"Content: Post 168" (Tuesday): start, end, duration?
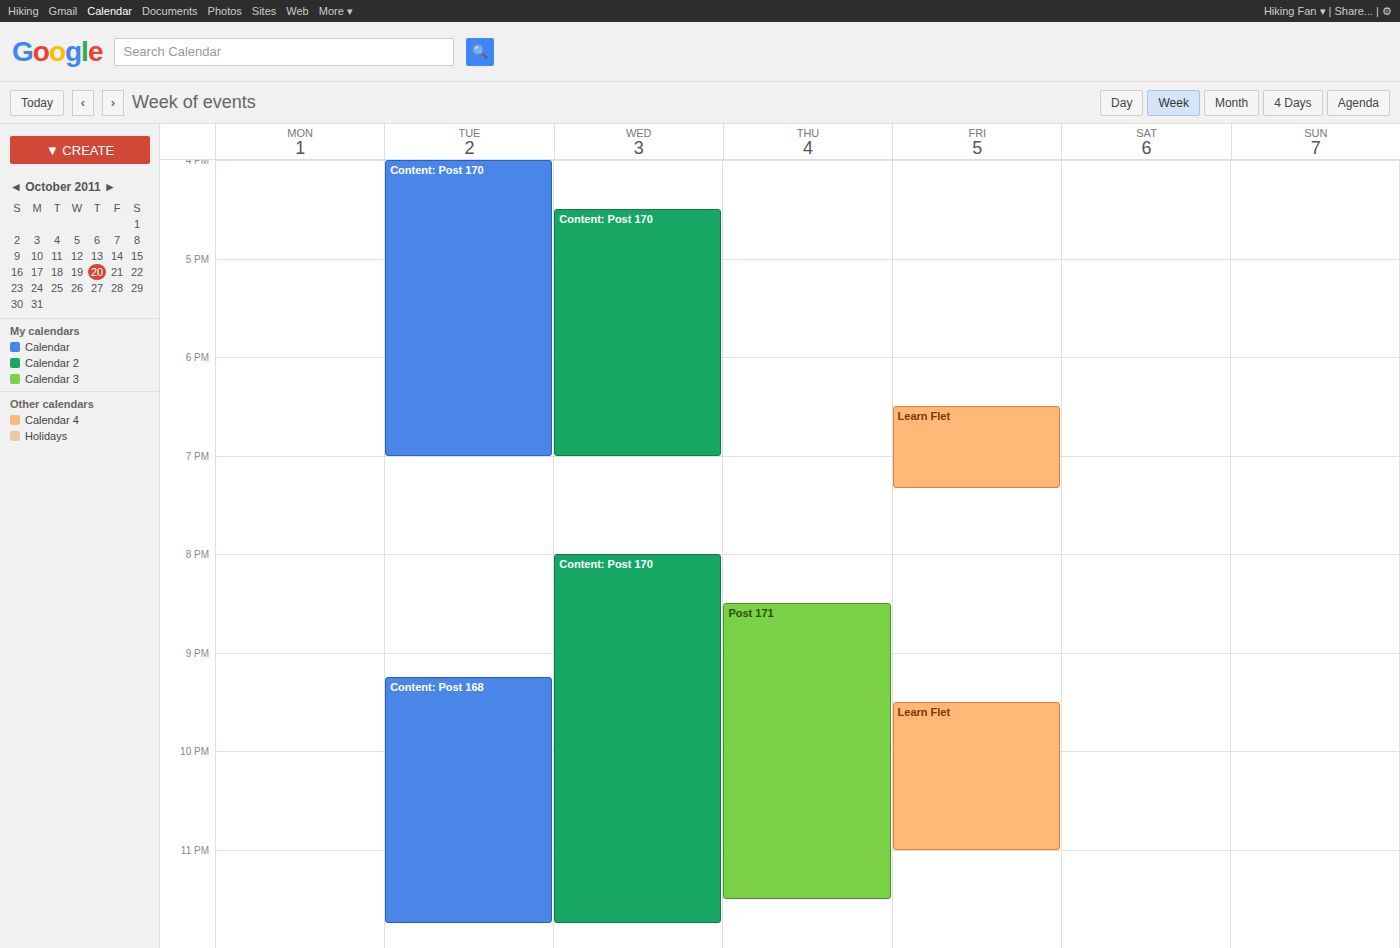
9:15 PM to 11:45 PM, 2 hours 30 minutes